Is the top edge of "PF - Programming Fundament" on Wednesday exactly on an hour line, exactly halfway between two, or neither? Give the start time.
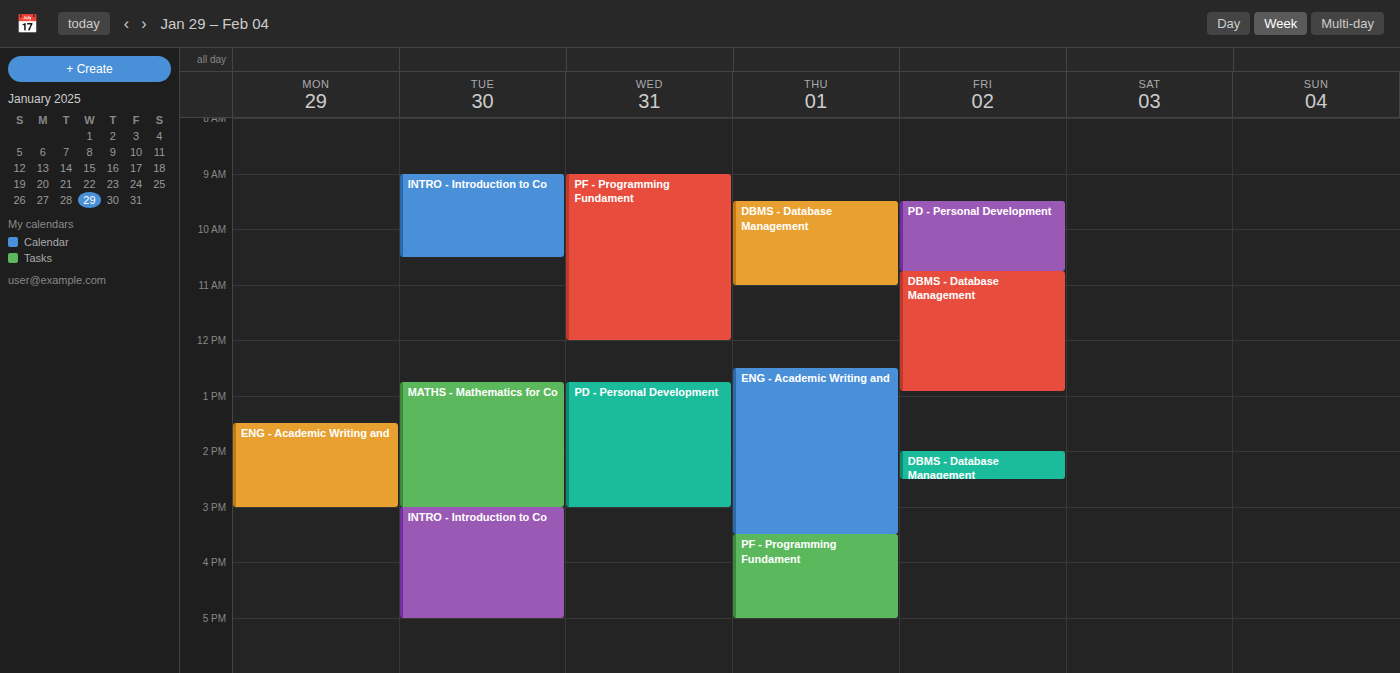
9:00 AM -- exactly on the 9 AM line.